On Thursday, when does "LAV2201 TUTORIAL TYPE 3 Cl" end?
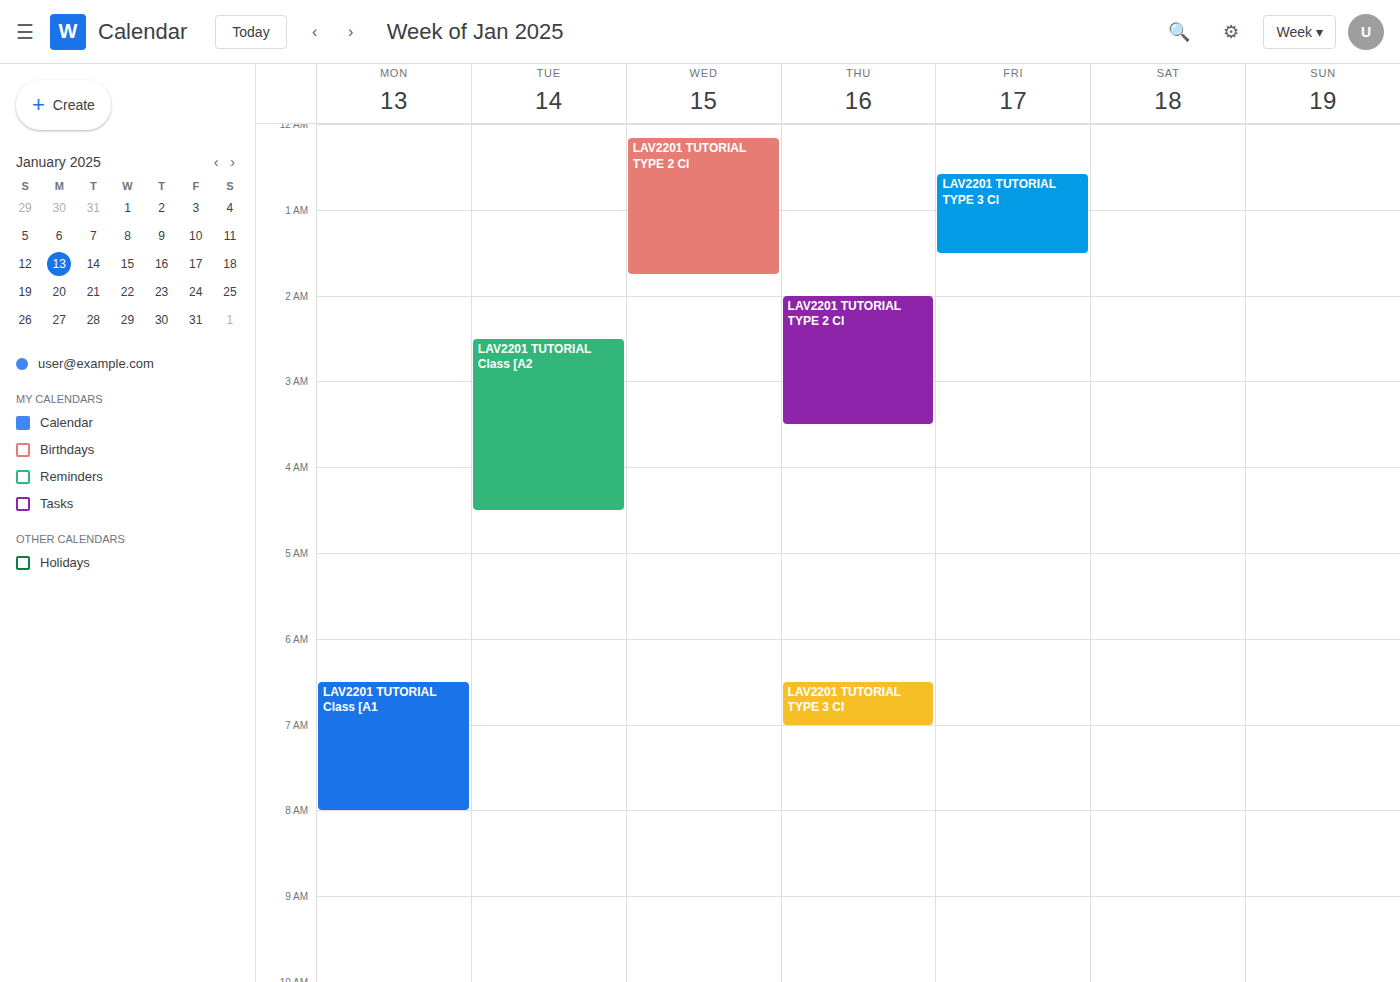
7:00 AM